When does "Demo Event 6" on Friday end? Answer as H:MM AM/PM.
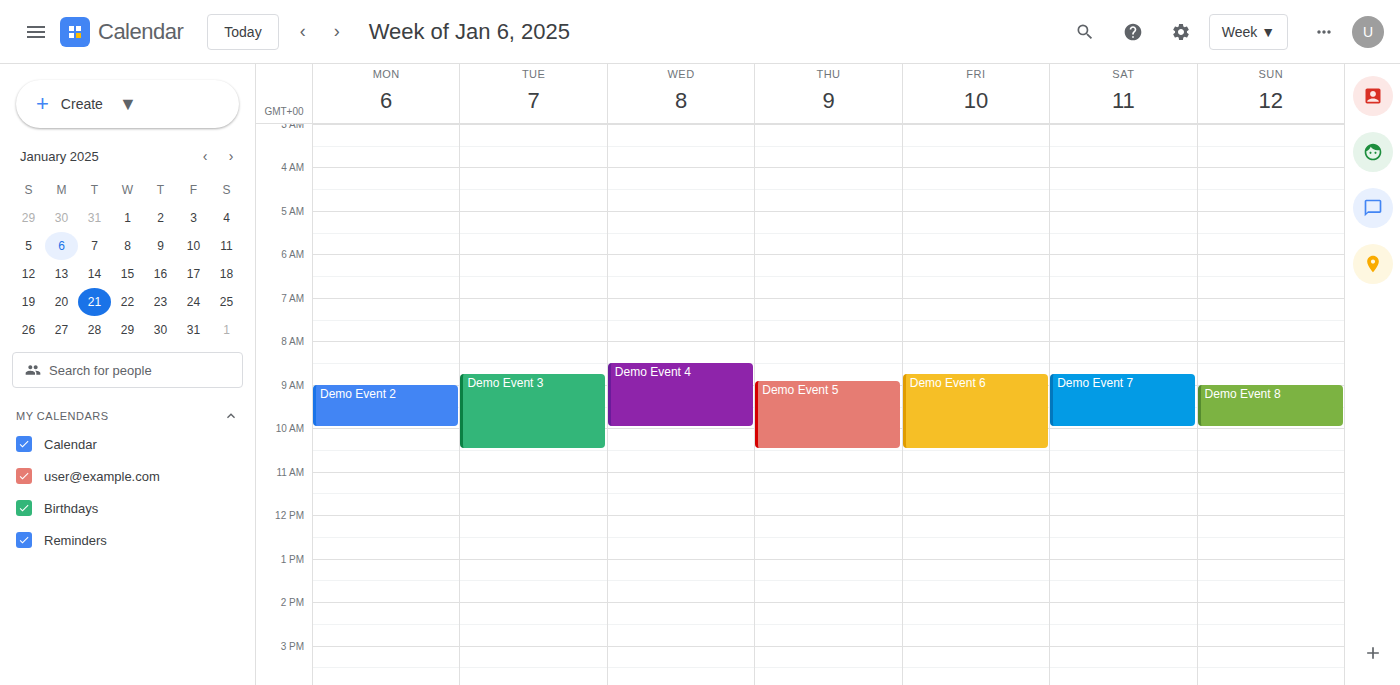
10:30 AM